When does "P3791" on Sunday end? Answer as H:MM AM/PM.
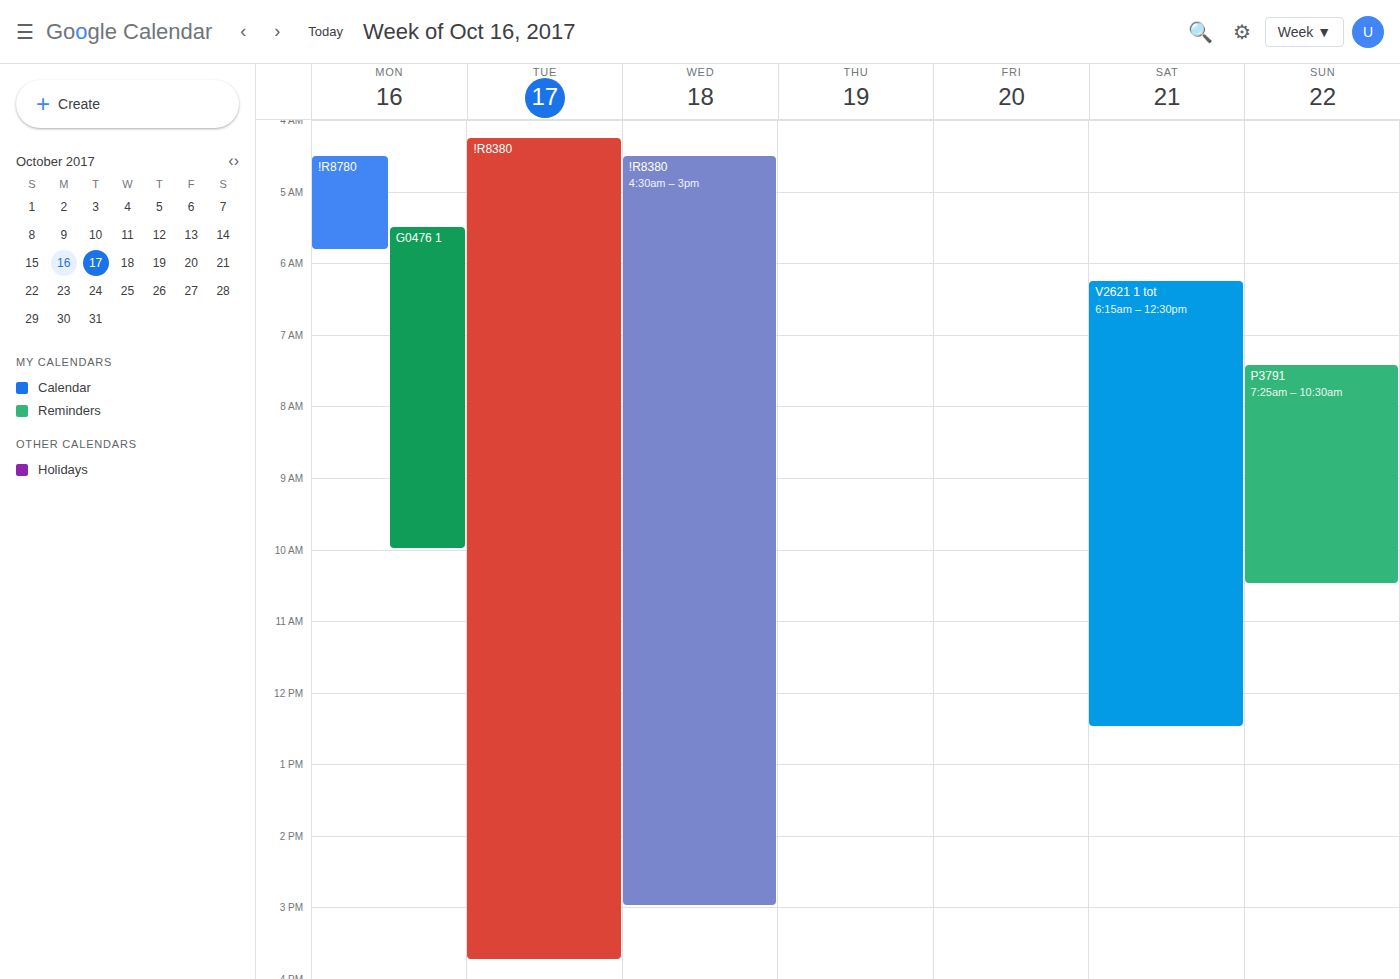
10:30 AM